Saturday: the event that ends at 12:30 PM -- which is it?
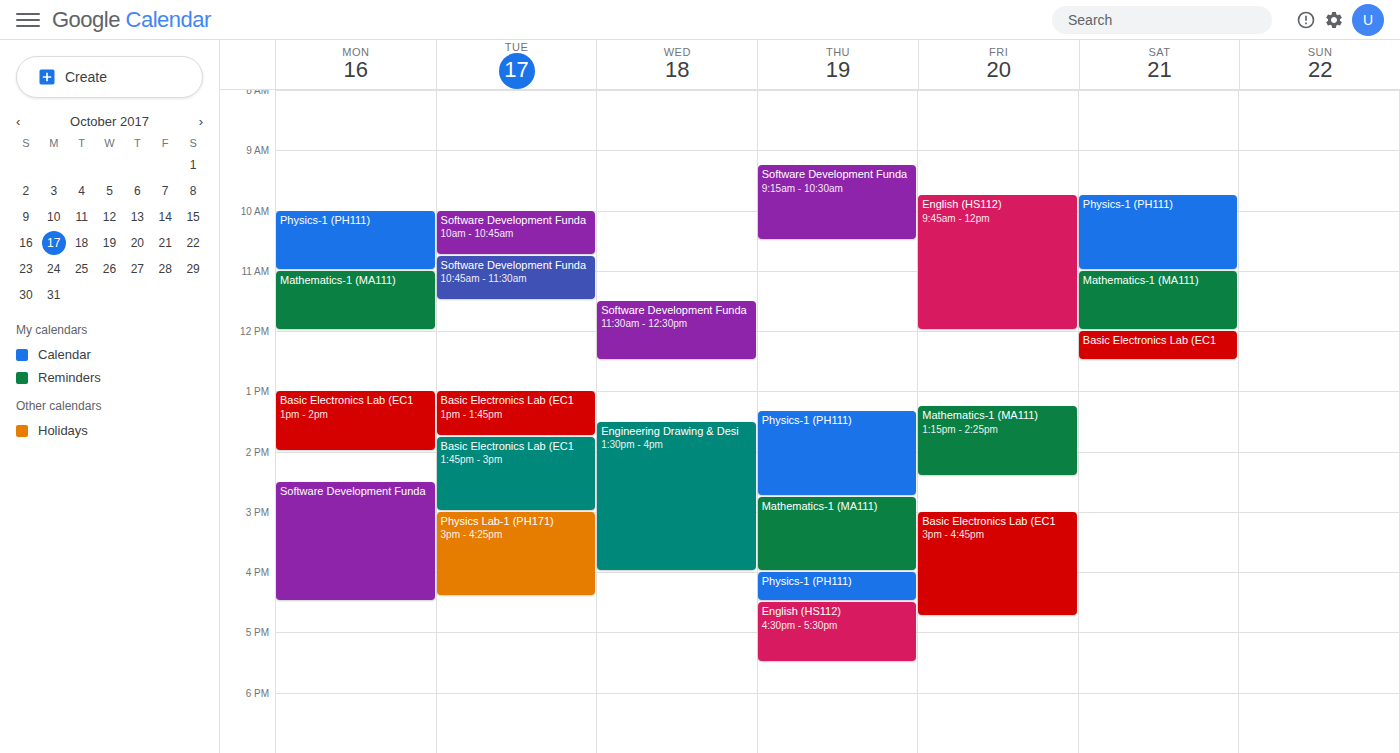
"Basic Electronics Lab (EC1"